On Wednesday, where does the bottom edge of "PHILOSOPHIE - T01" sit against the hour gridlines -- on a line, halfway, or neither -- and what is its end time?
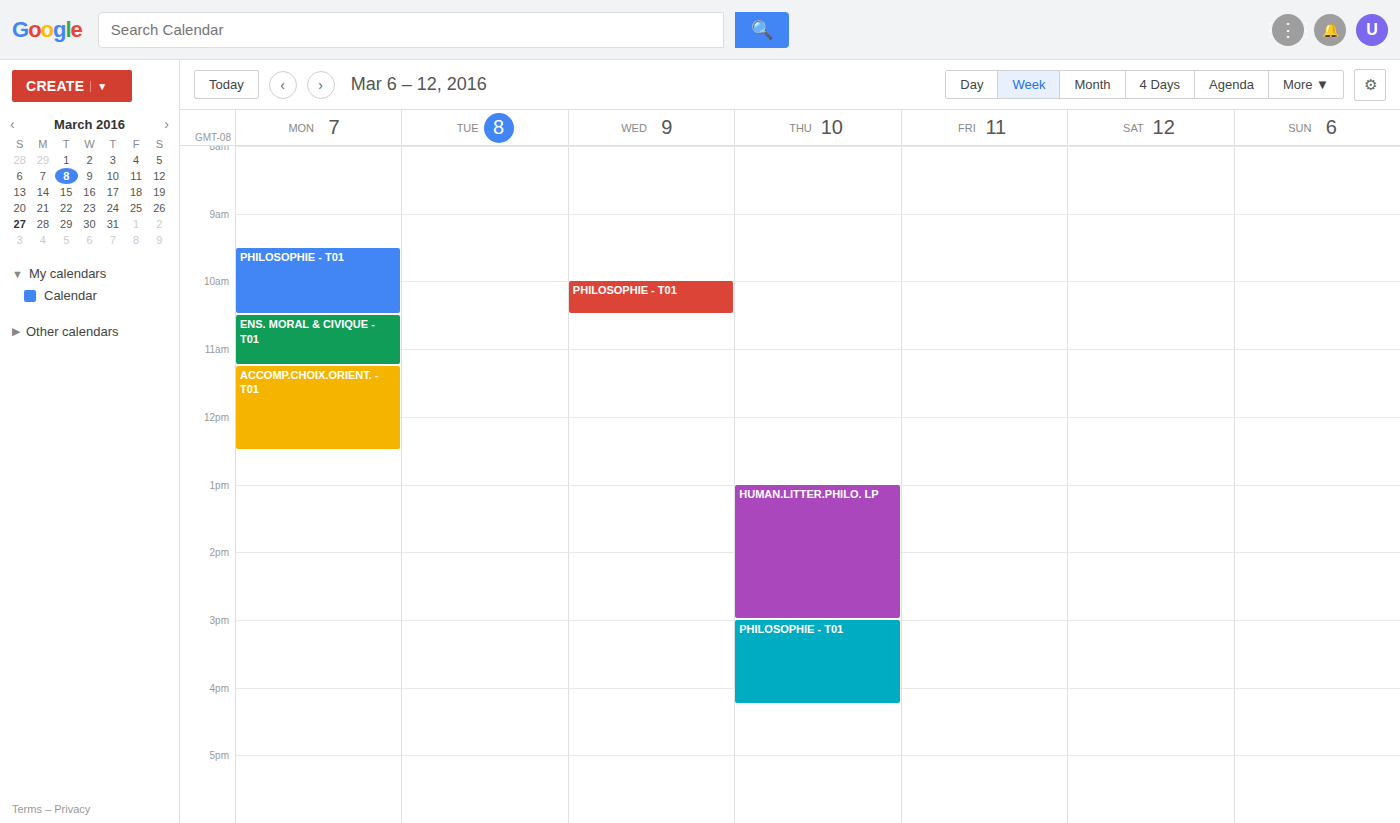
10:30 AM -- halfway between the 10 AM and 11 AM lines.